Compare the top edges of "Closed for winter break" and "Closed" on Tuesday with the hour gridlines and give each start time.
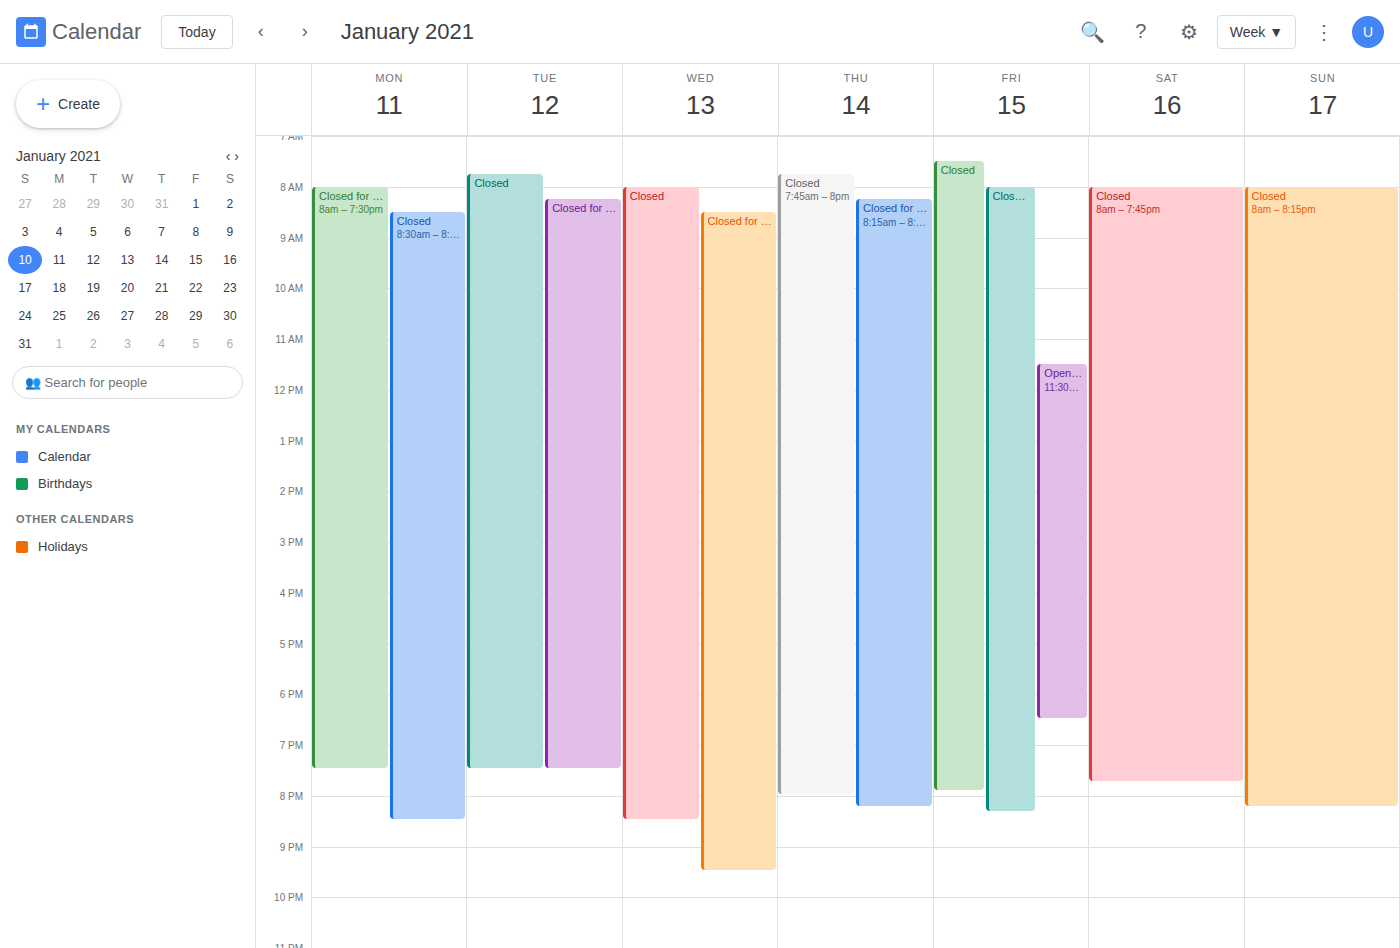
"Closed for winter break": 08:15, neither: a quarter of the way from the 08:00 line to the 09:00 line. "Closed": 07:45, neither: three quarters of the way from the 07:00 line to the 08:00 line.